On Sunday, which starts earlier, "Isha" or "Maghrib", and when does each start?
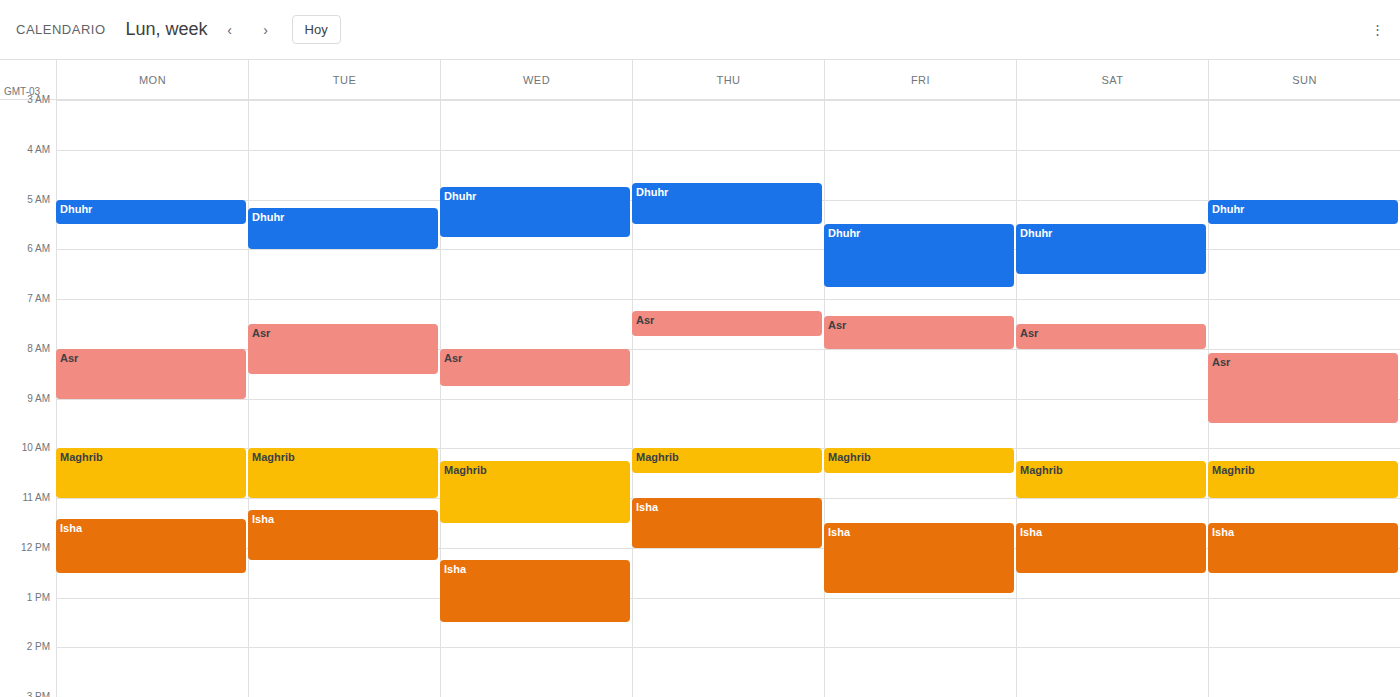
"Maghrib" 10:15 AM; "Isha" 11:30 AM.